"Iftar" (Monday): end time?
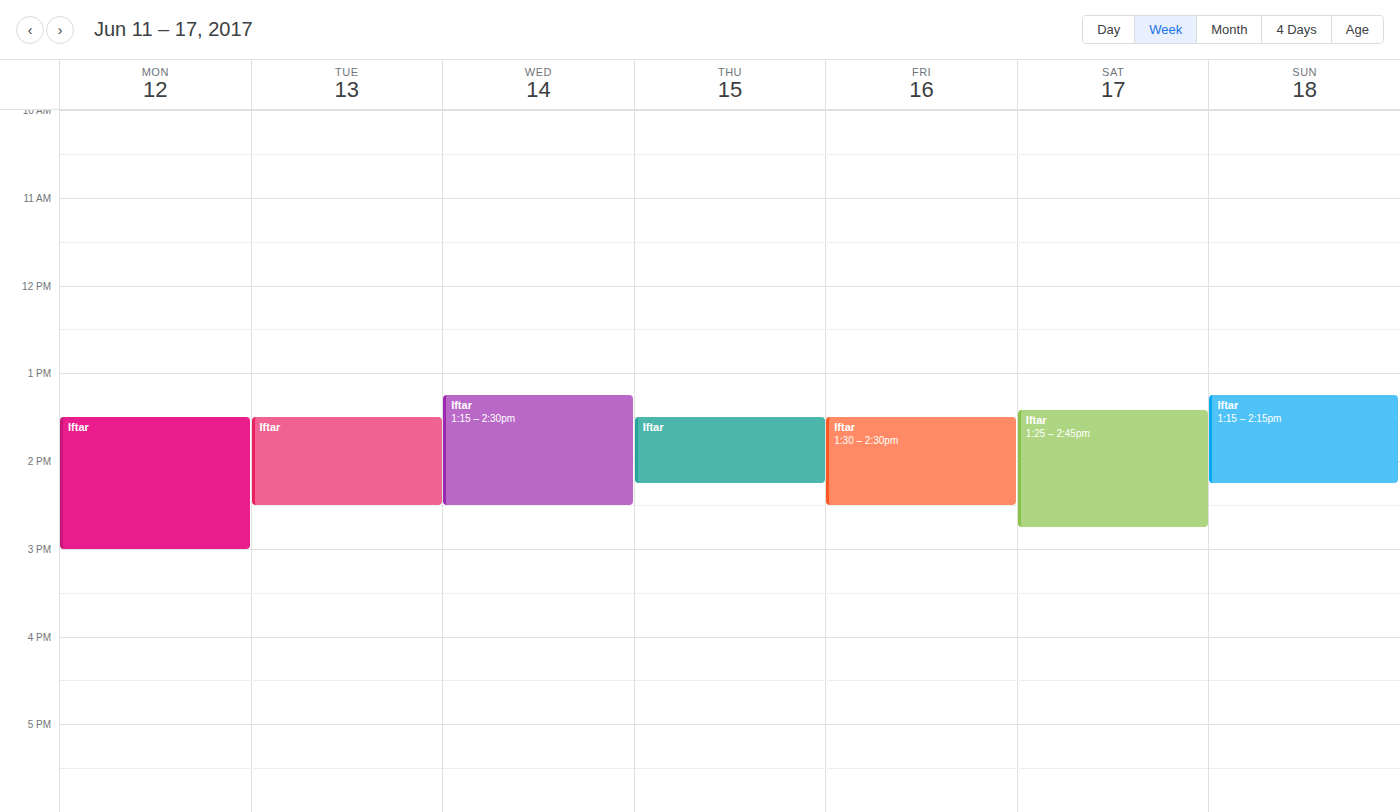
3:00 PM